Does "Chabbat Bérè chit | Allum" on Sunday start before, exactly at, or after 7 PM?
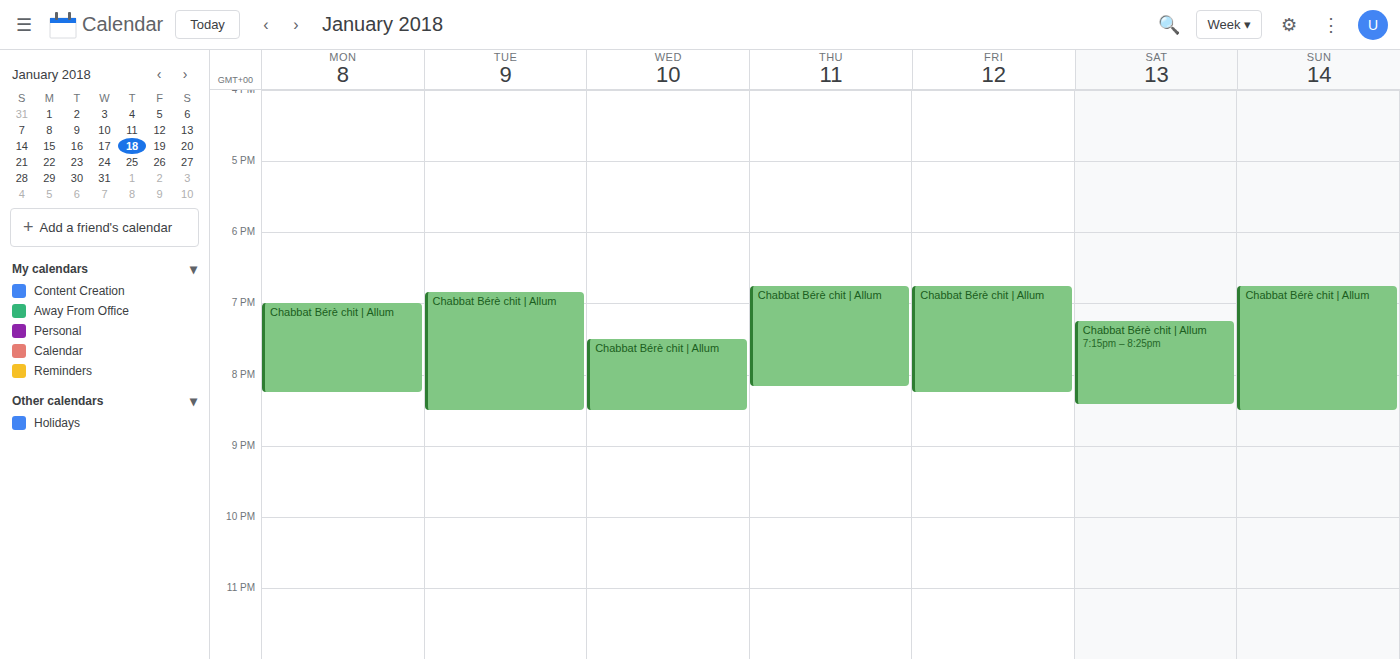
6:45 PM -- before 7 PM, 15 minutes above the 7 PM line.